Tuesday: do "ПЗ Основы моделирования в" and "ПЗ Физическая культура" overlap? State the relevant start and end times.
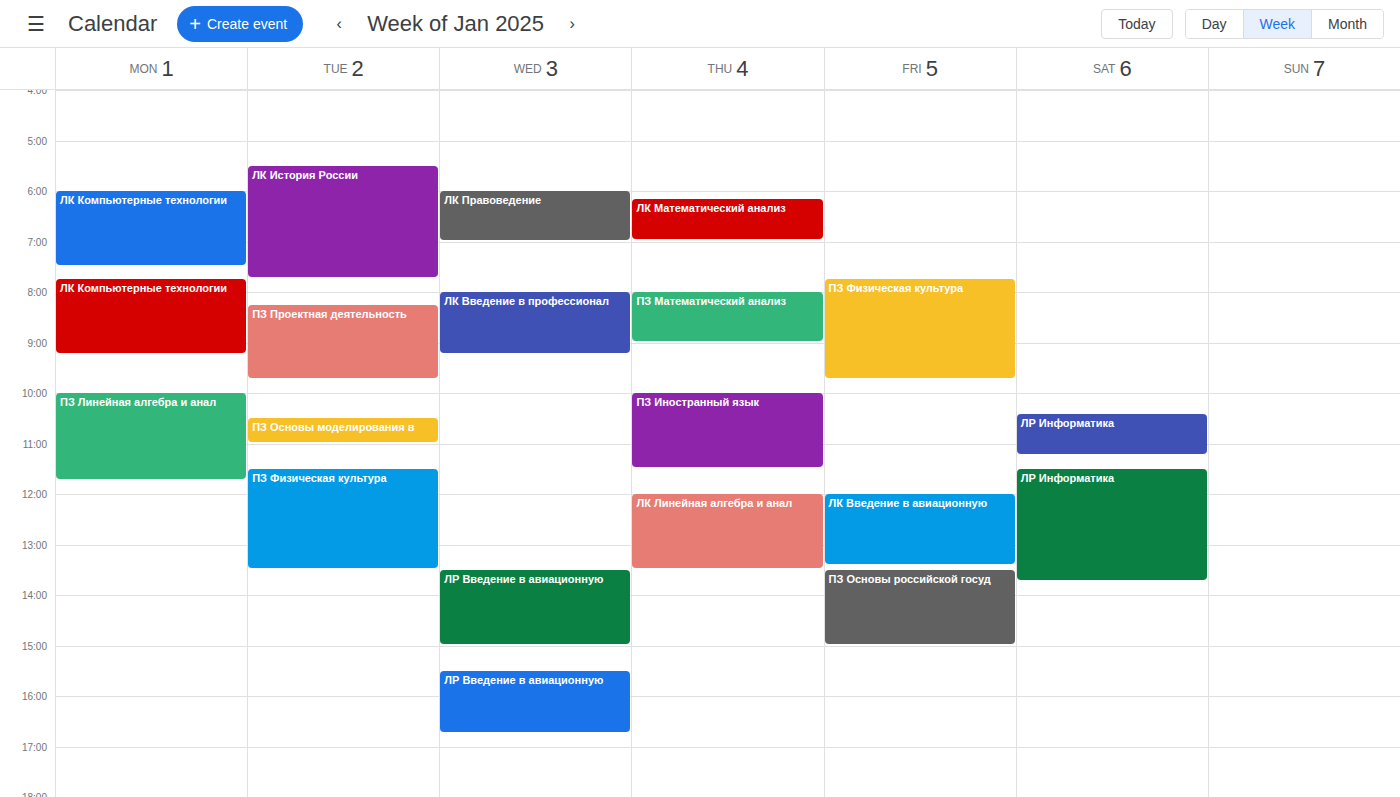
"ПЗ Основы моделирования в" ends at 11:00 AM and "ПЗ Физическая культура" starts at 11:30 AM -- no overlap.